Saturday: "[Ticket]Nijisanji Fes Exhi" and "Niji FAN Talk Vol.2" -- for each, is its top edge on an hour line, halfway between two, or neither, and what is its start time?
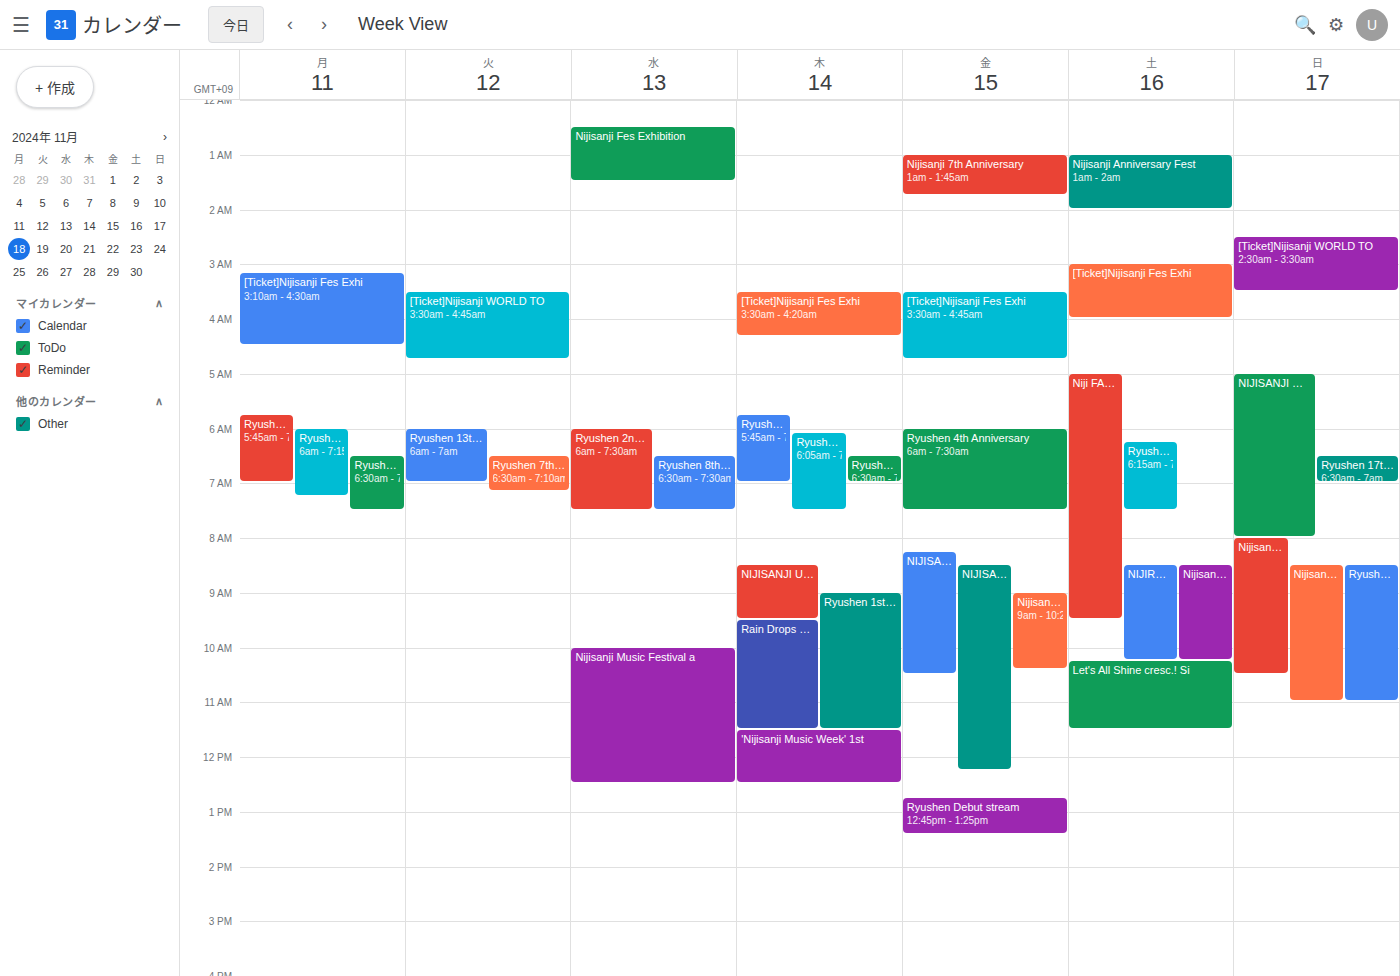
"[Ticket]Nijisanji Fes Exhi": 3:00 AM, exactly on the 3 AM line. "Niji FAN Talk Vol.2": 5:00 AM, exactly on the 5 AM line.